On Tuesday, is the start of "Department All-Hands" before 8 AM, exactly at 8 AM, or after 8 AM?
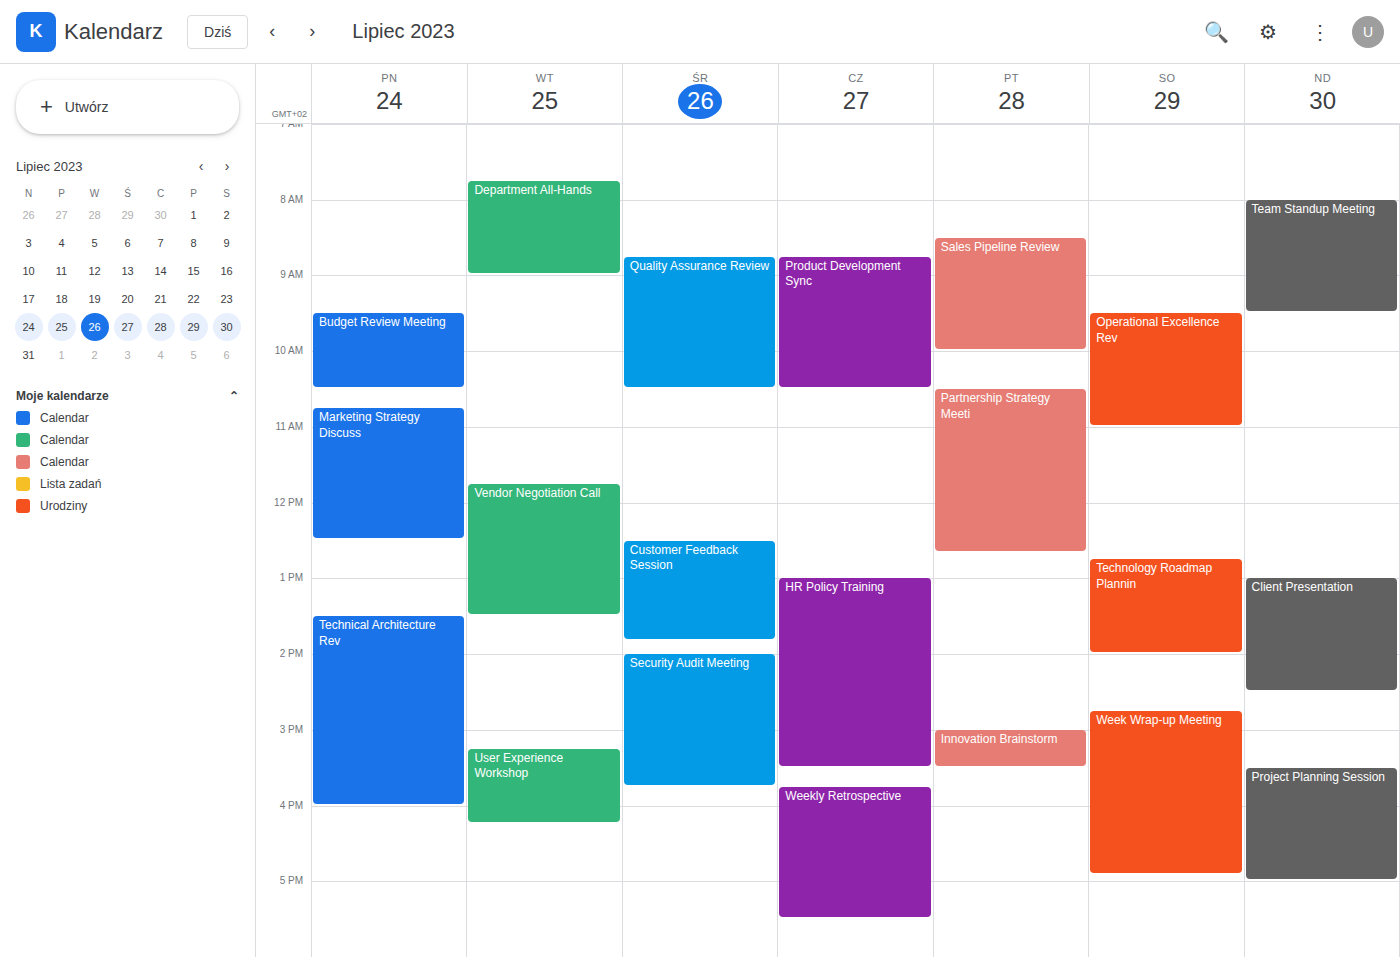
7:45 AM -- before 8 AM, 15 minutes above the 8 AM line.